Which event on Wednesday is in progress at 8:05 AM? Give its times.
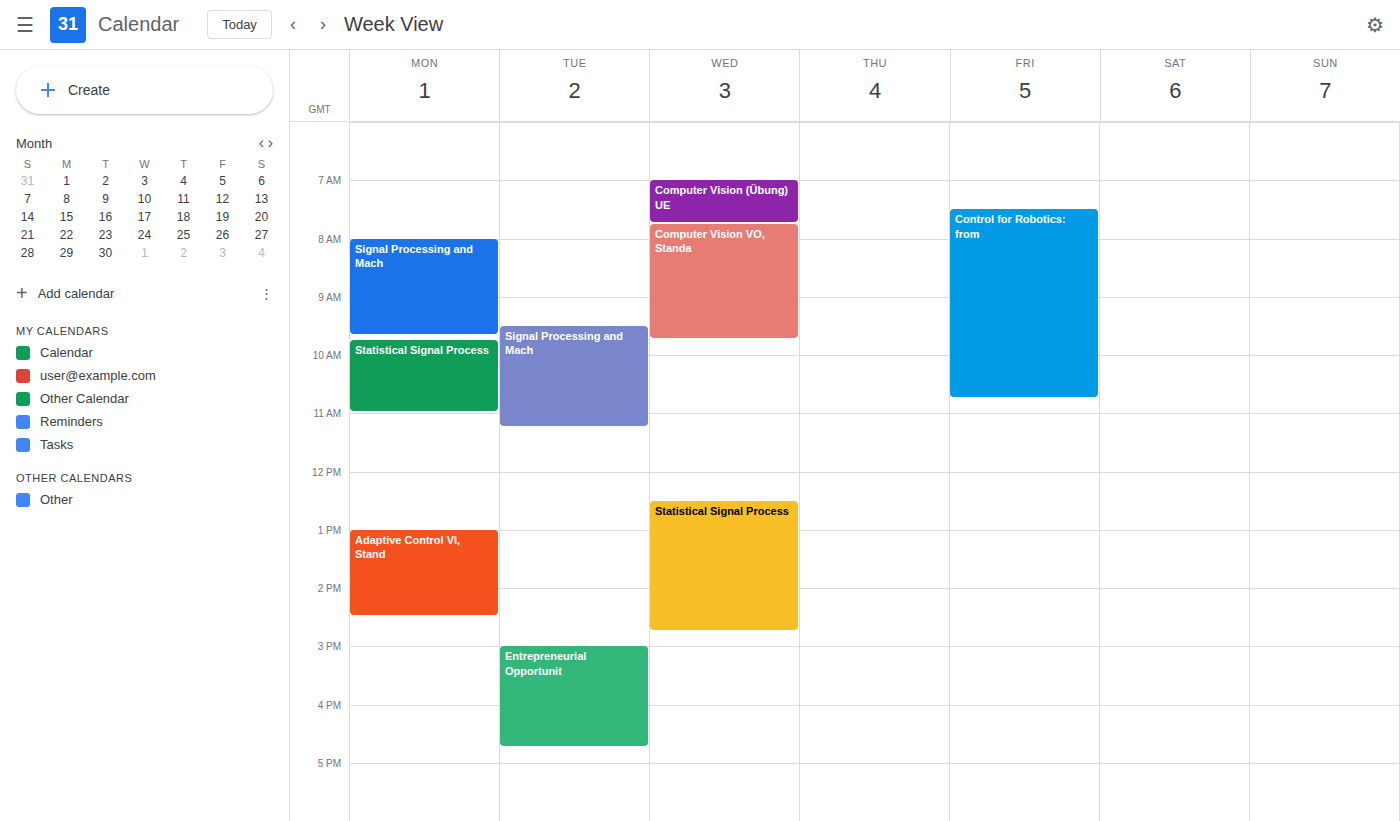
"Computer Vision VO, Standa", 7:45 AM to 9:45 AM